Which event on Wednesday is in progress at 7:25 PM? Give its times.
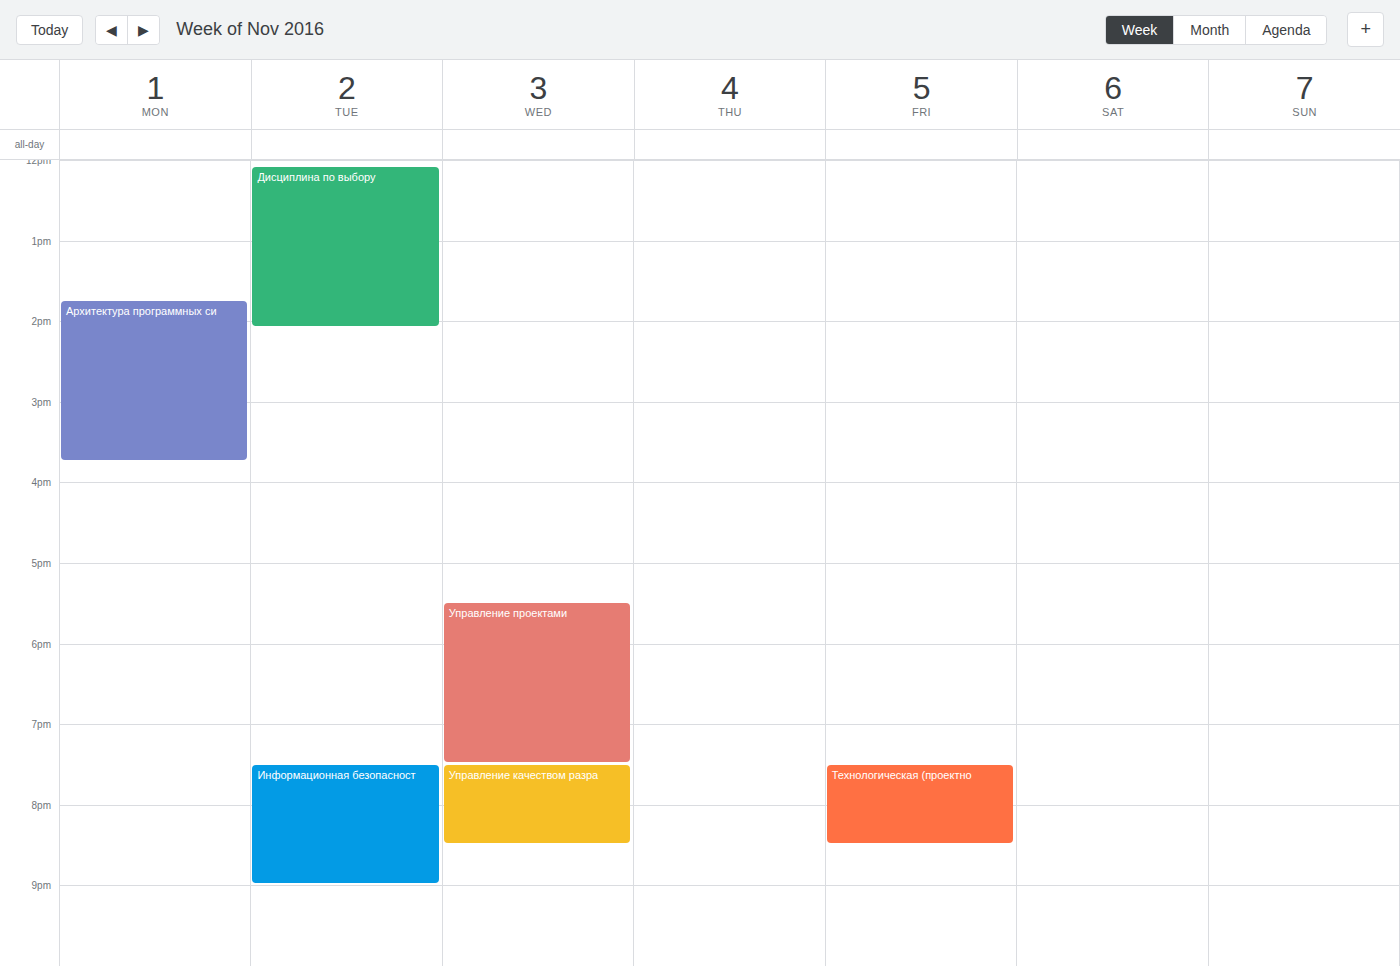
"Управление проектами", 5:30 PM to 7:30 PM